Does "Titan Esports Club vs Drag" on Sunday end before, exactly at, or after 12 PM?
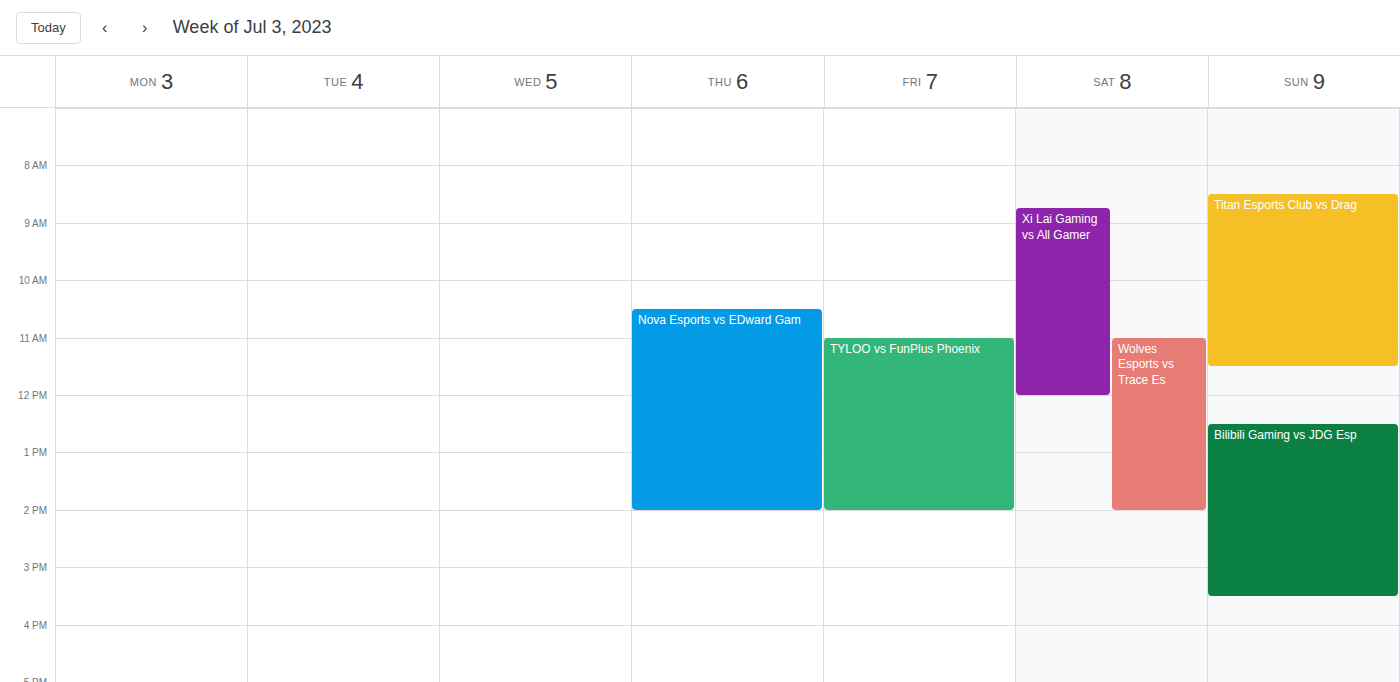
11:30 AM -- before 12 PM, 30 minutes above the 12 PM line.